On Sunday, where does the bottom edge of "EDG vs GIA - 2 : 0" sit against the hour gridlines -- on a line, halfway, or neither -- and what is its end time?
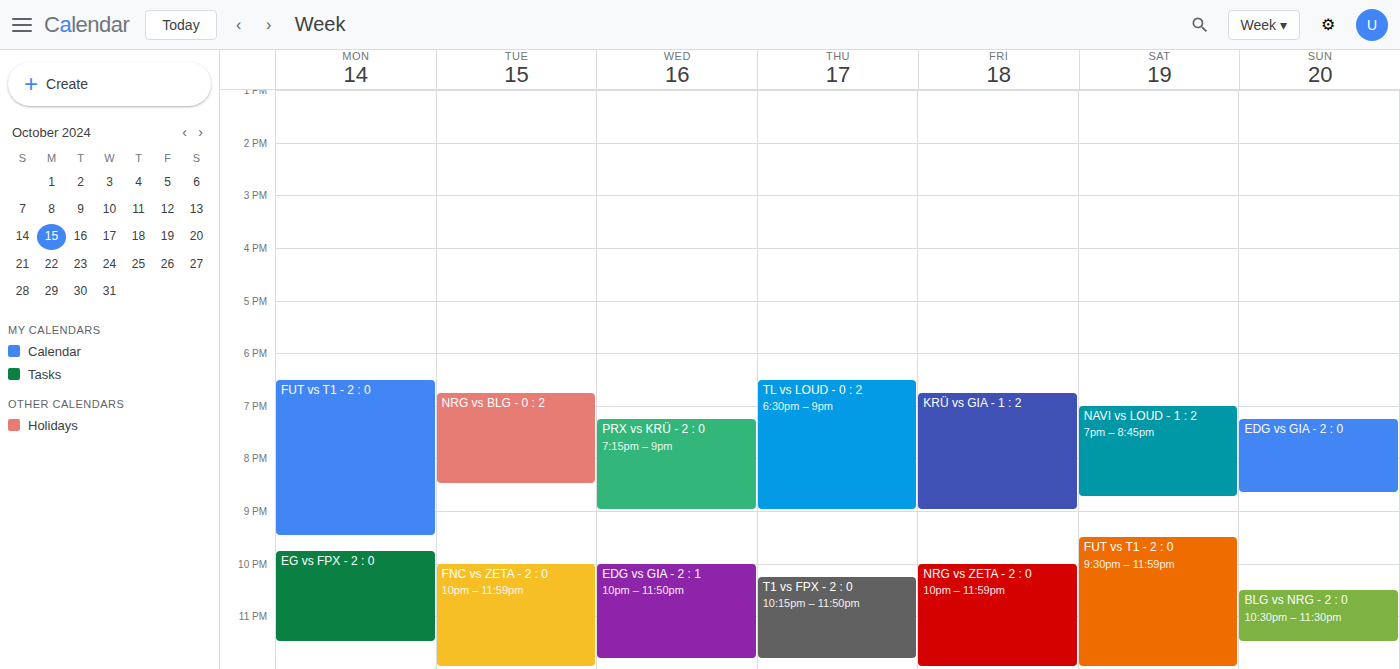
8:40 PM -- neither: 40 minutes below the 8 PM line and 20 minutes above the 9 PM line.